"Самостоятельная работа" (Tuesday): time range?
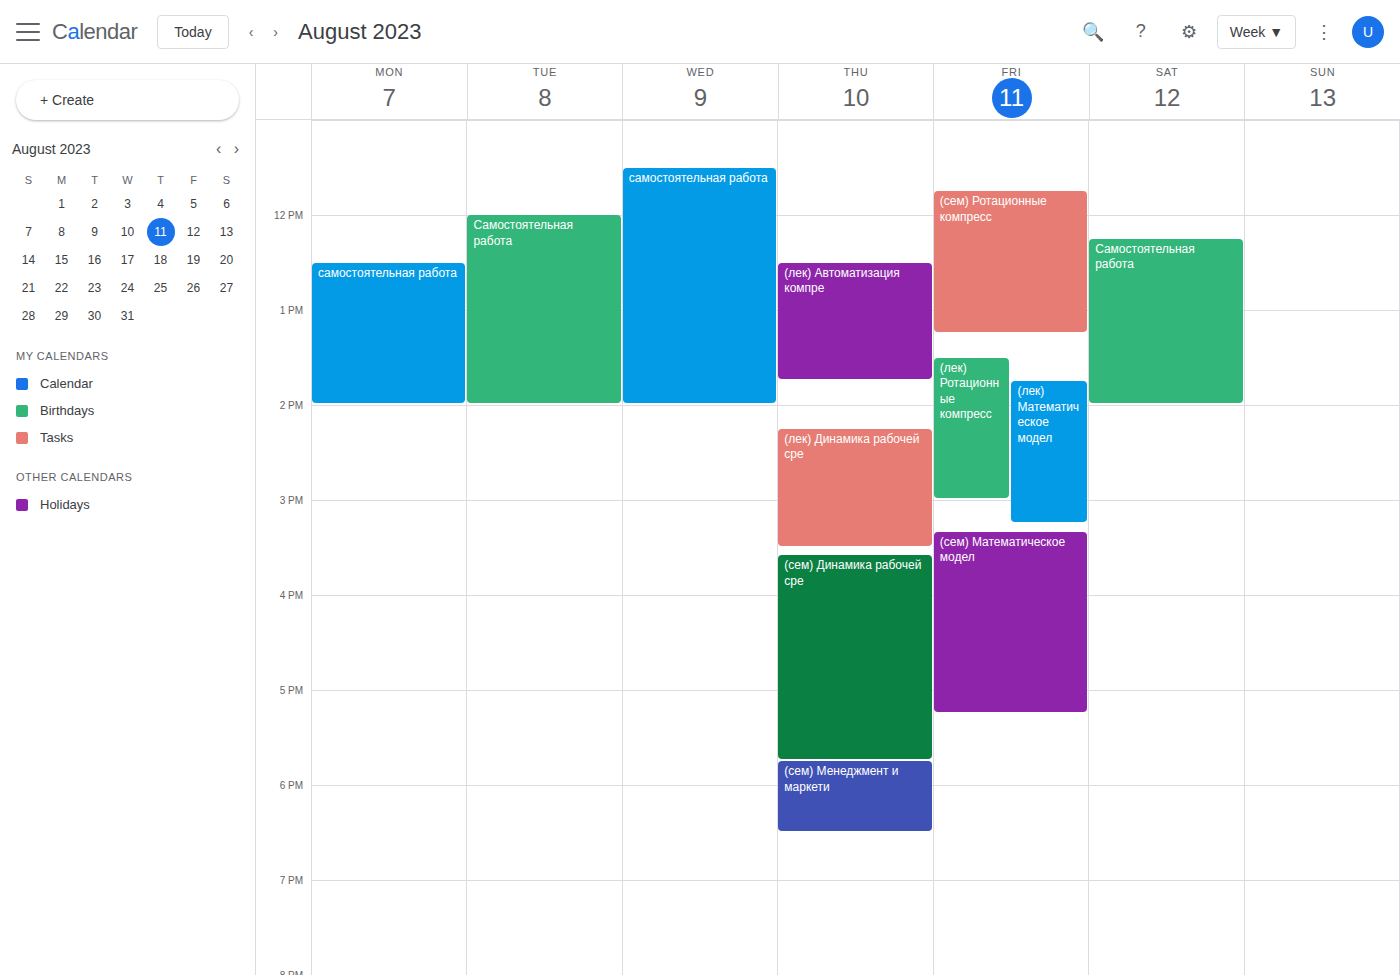
12:00 PM to 2:00 PM